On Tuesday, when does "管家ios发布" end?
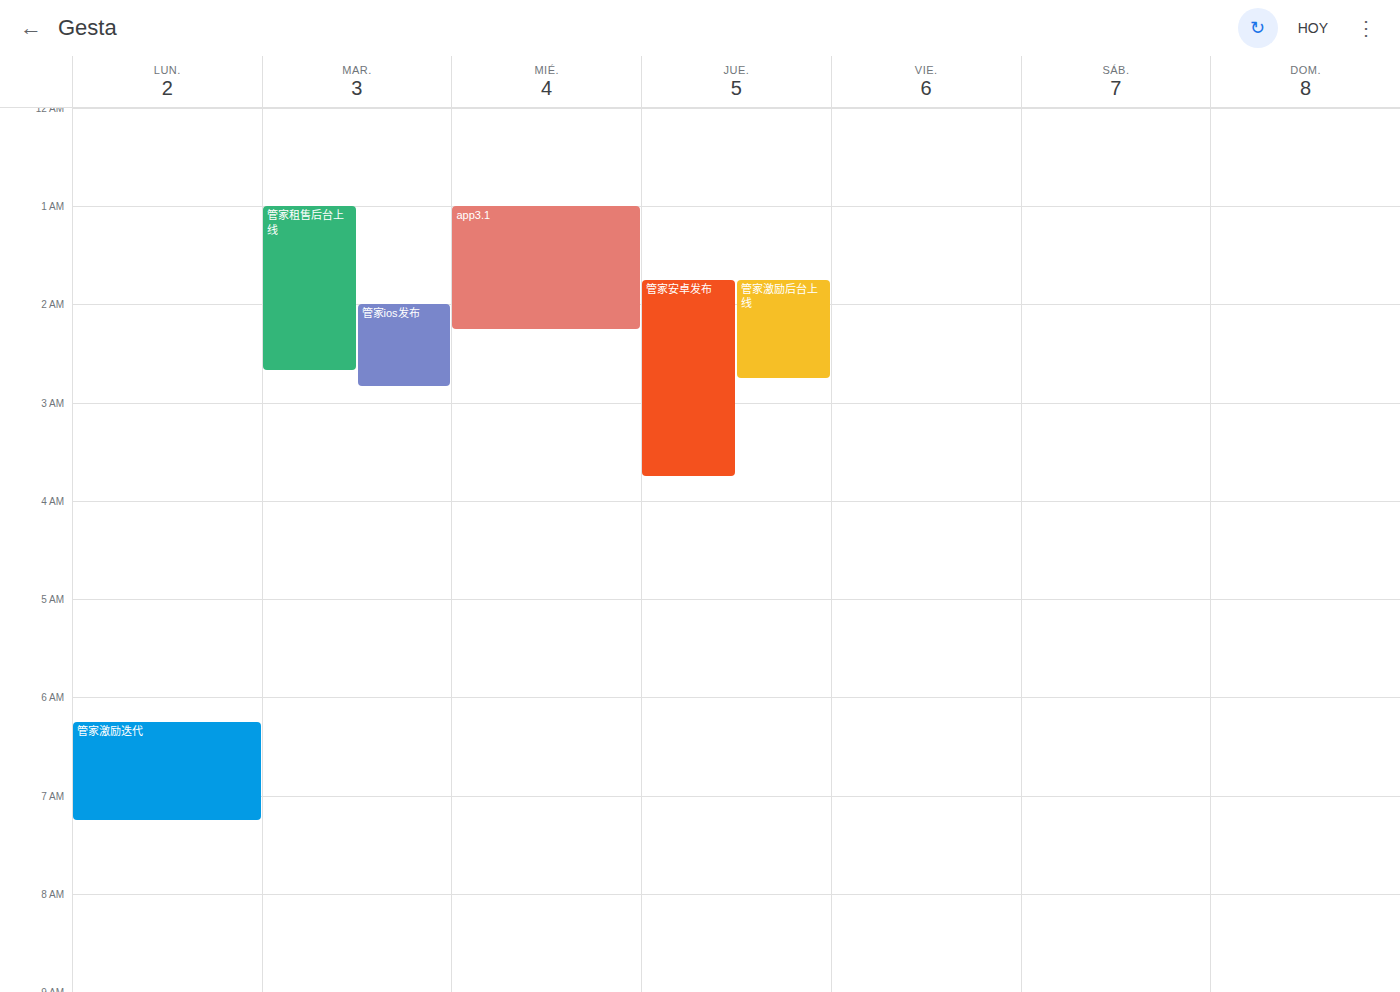
02:50